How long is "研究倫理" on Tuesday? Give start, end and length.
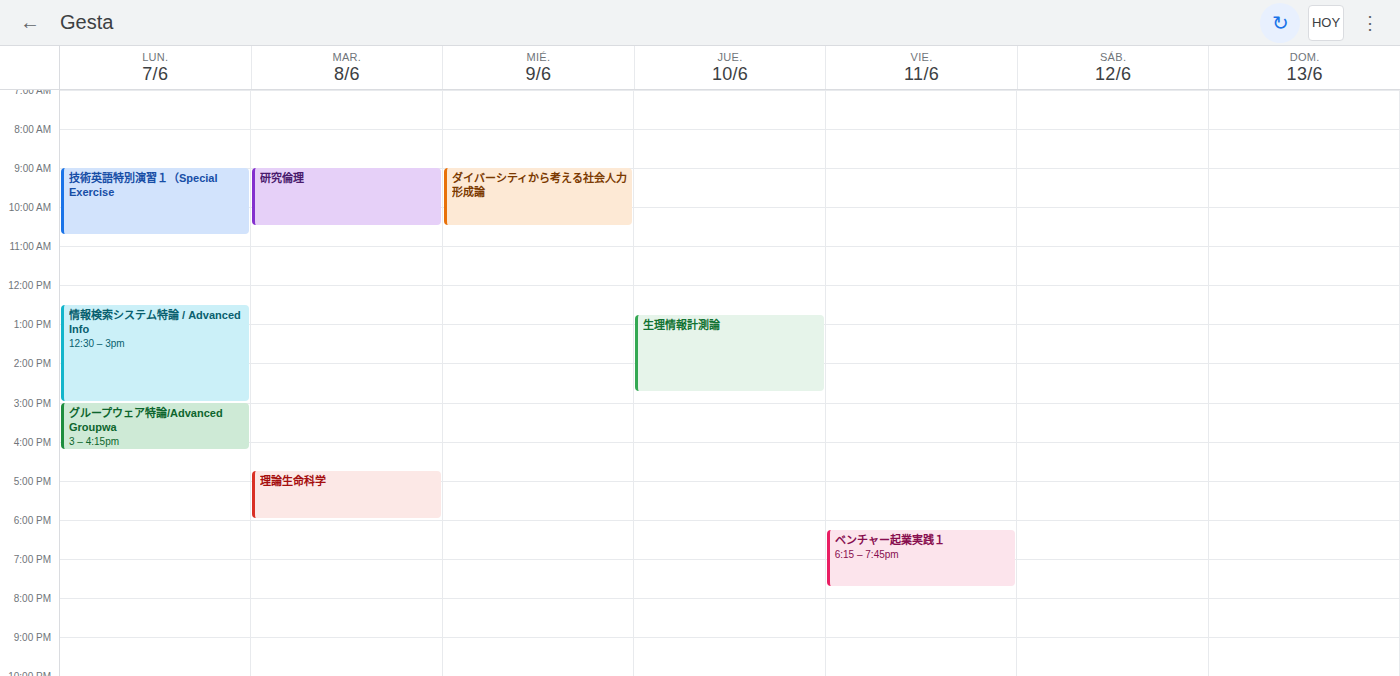
9:00 AM to 10:30 AM, 1 hour 30 minutes